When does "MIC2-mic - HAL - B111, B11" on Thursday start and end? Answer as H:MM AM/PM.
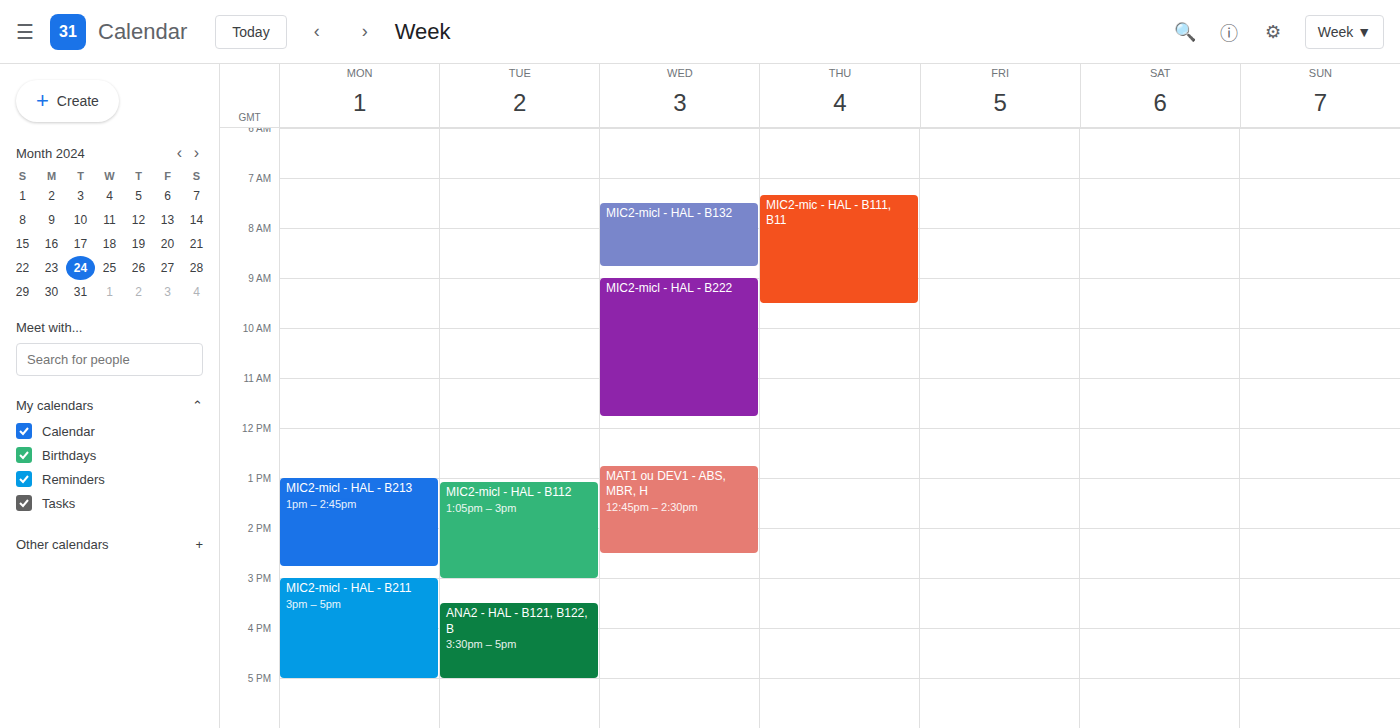
7:20 AM to 9:30 AM